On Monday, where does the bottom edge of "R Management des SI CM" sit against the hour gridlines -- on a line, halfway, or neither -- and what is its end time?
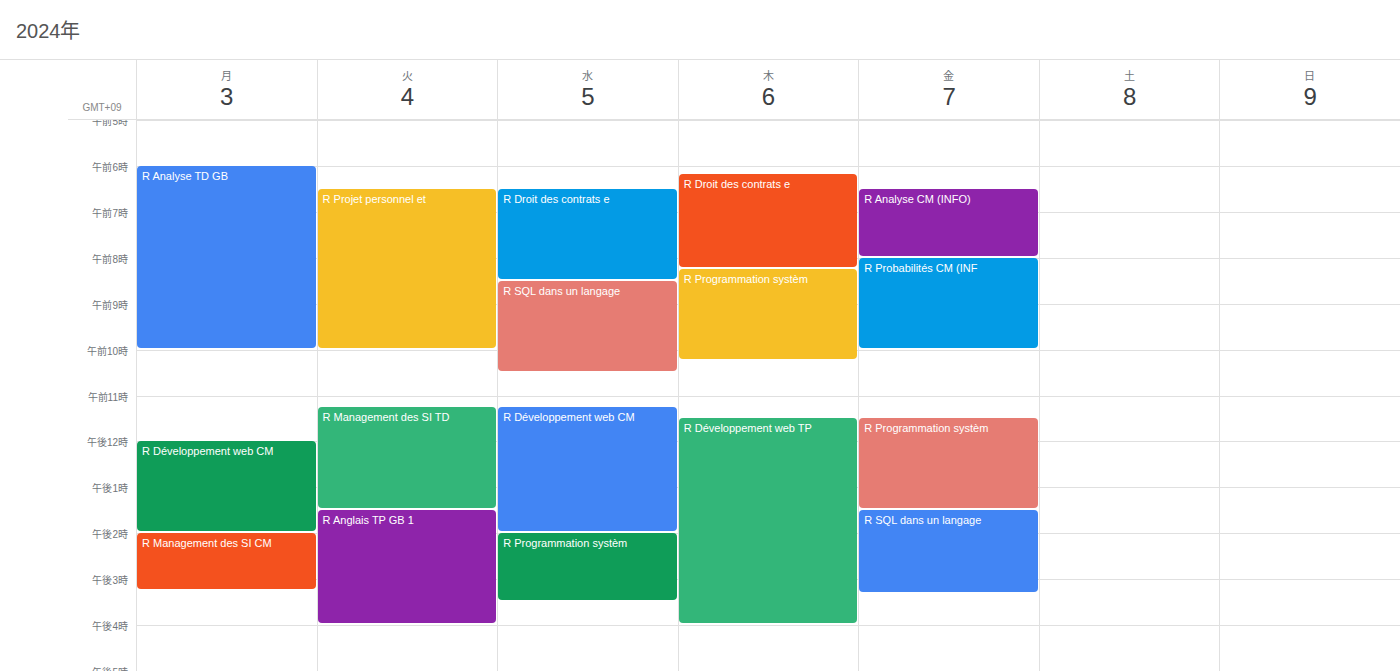
15:15 -- neither: a quarter of the way from the 15:00 line to the 16:00 line.